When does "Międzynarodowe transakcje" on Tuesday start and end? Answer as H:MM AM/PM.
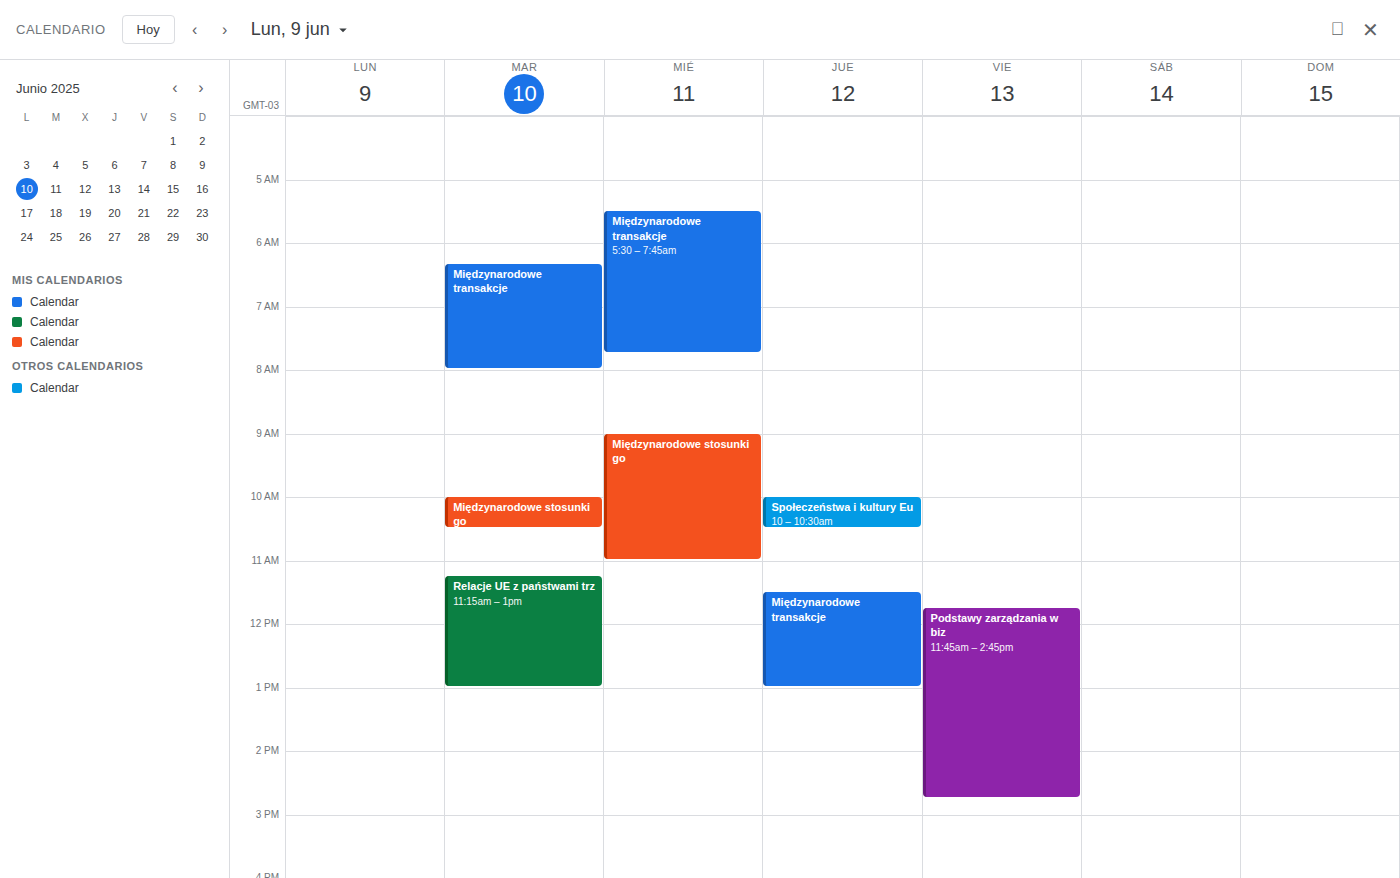
6:20 AM to 8:00 AM